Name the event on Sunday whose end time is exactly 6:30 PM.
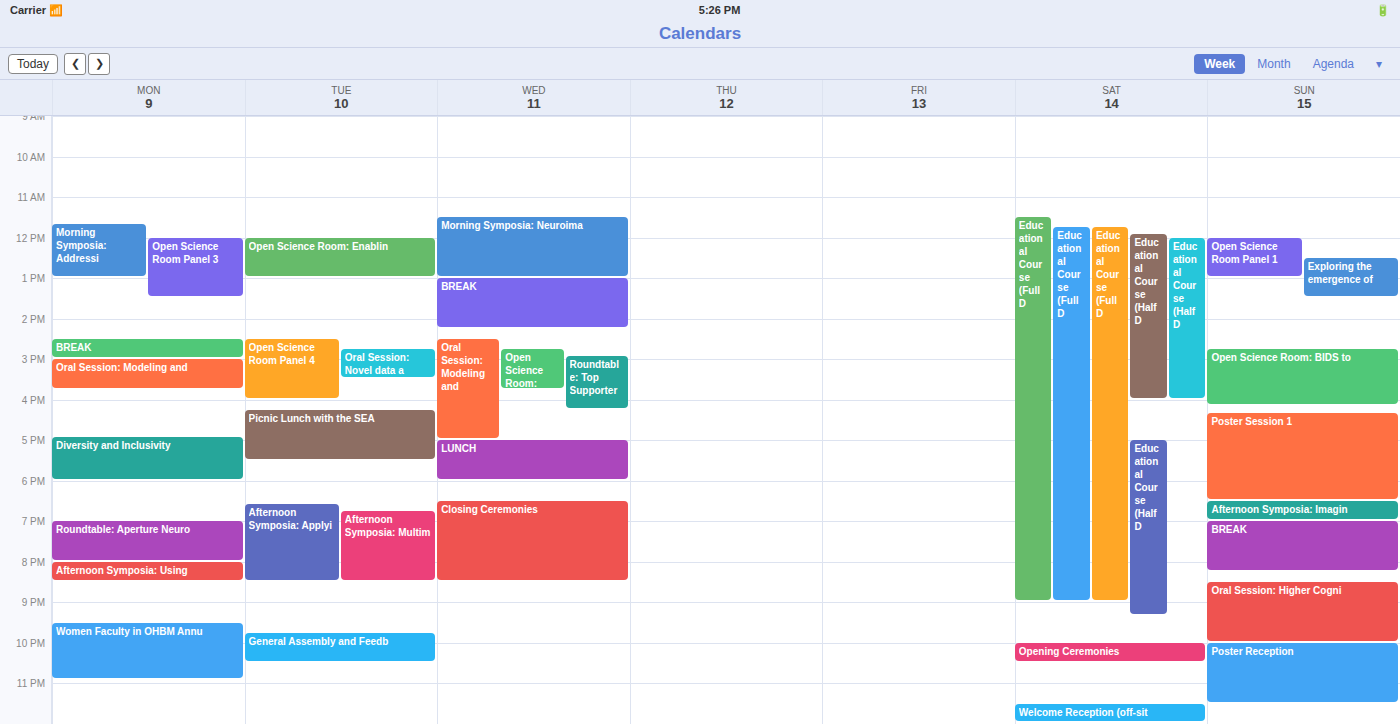
"Poster Session 1"